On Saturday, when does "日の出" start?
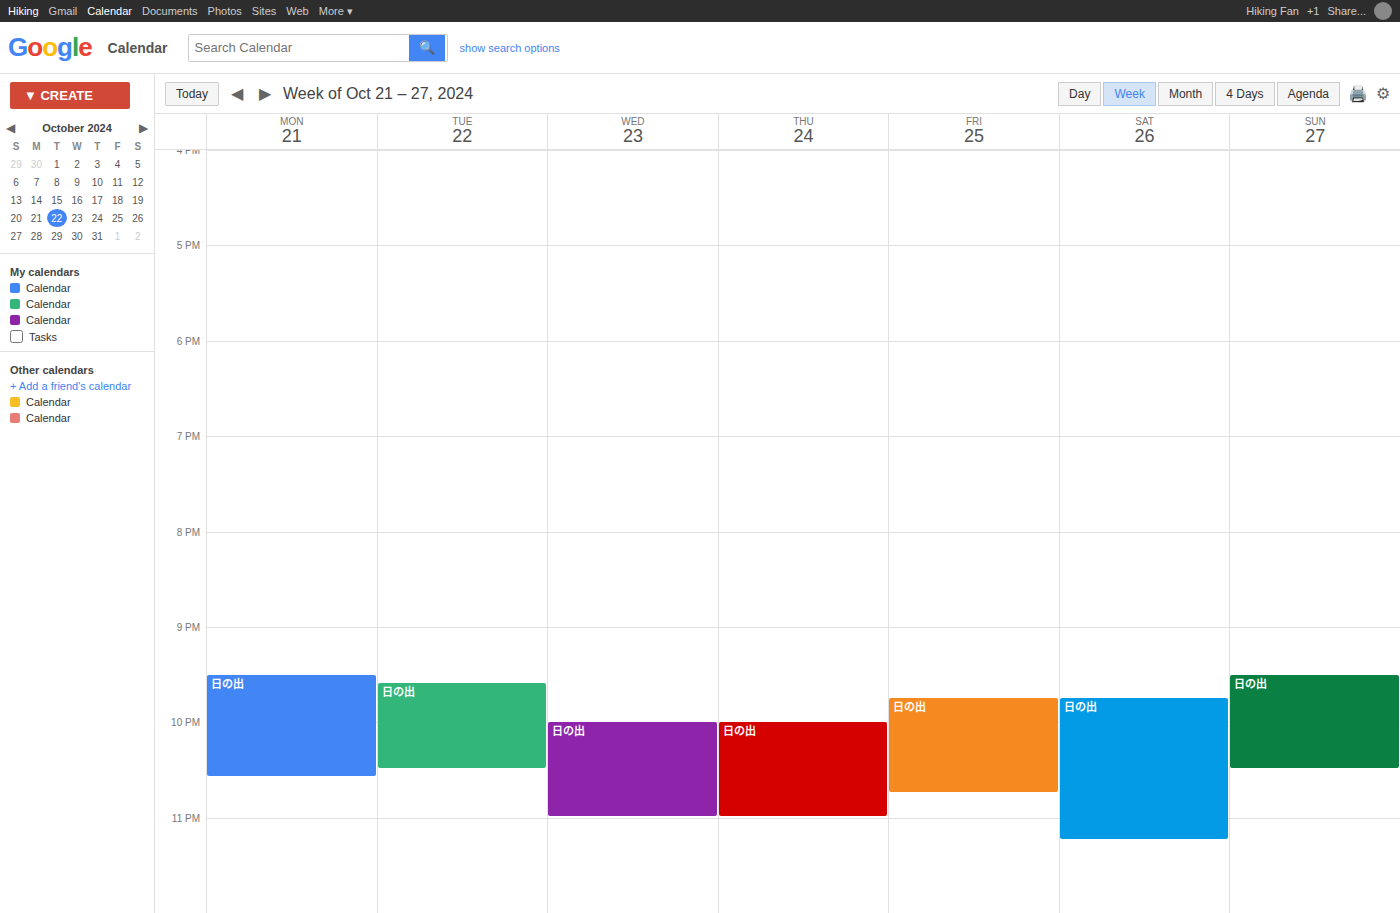
9:45 PM